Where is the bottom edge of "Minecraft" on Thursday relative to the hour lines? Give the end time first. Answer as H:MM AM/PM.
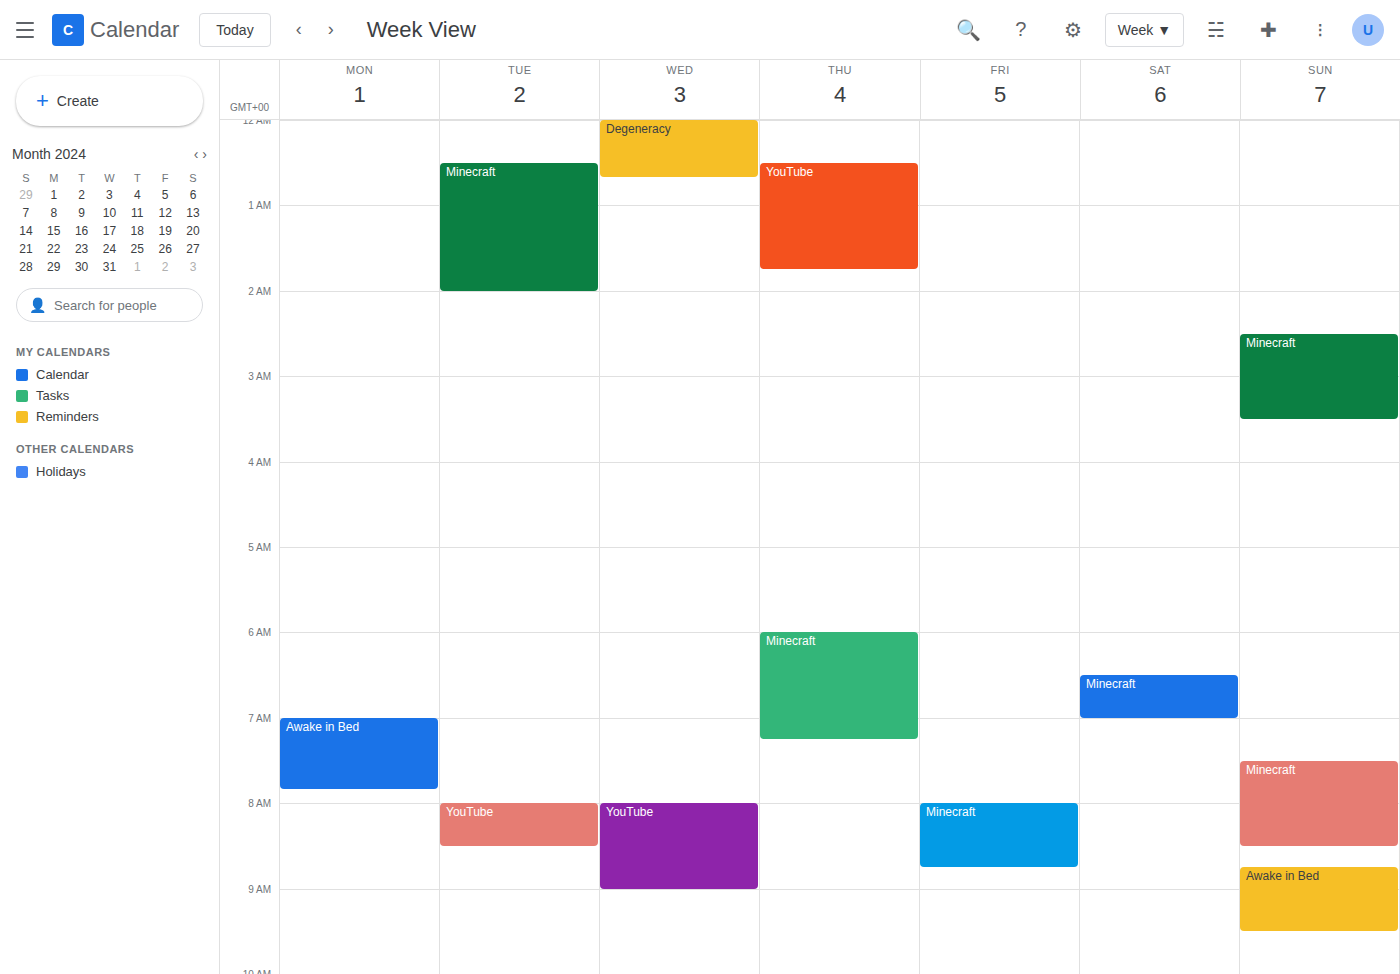
7:15 AM -- neither: a quarter of the way from the 7 AM line to the 8 AM line.